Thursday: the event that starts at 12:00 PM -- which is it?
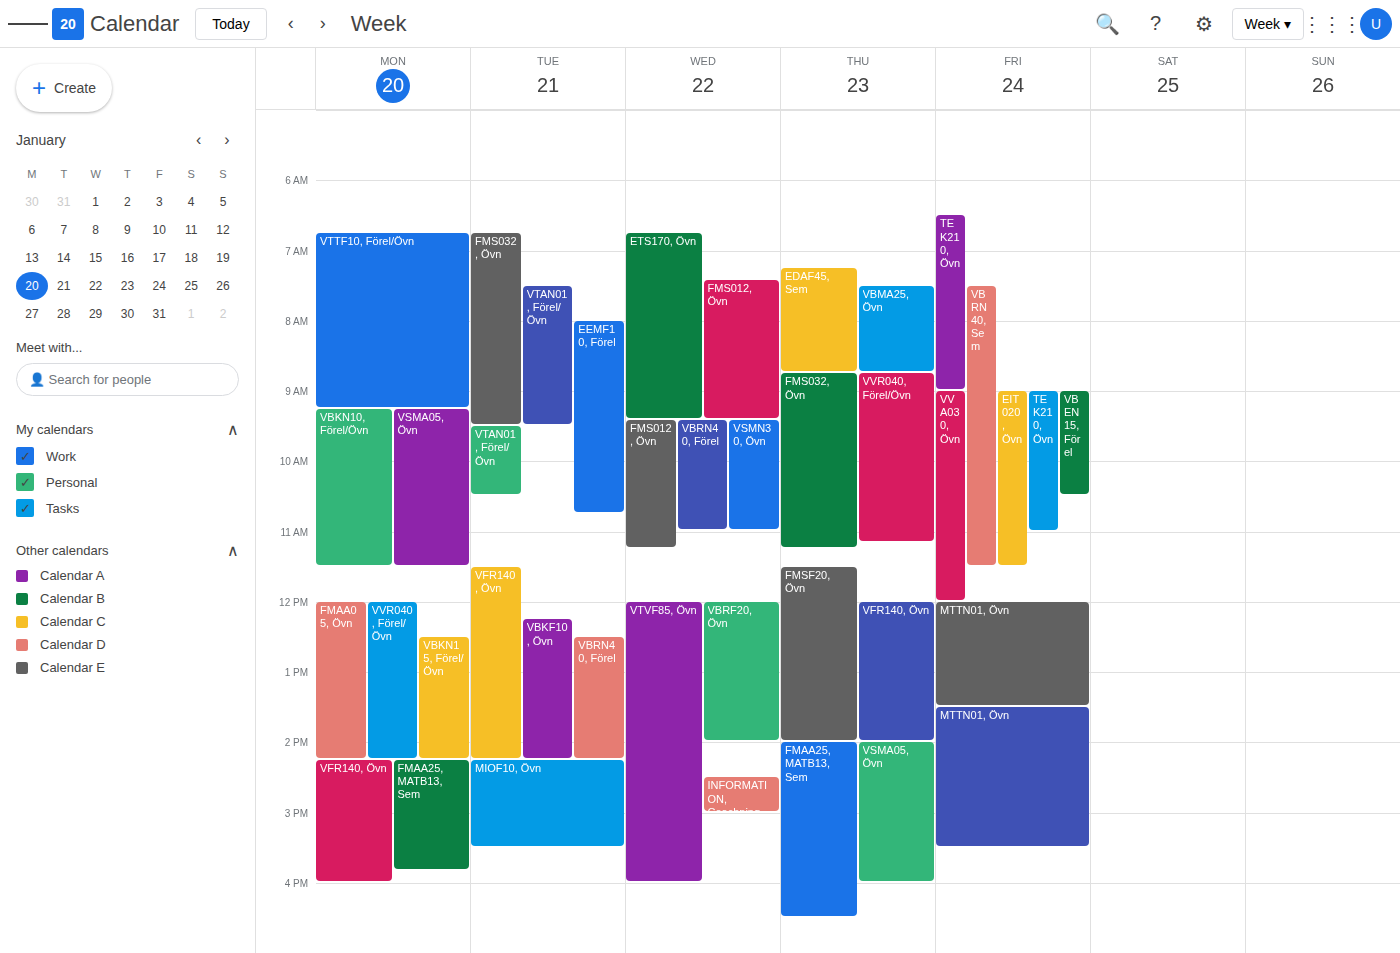
"VFR140, Övn"